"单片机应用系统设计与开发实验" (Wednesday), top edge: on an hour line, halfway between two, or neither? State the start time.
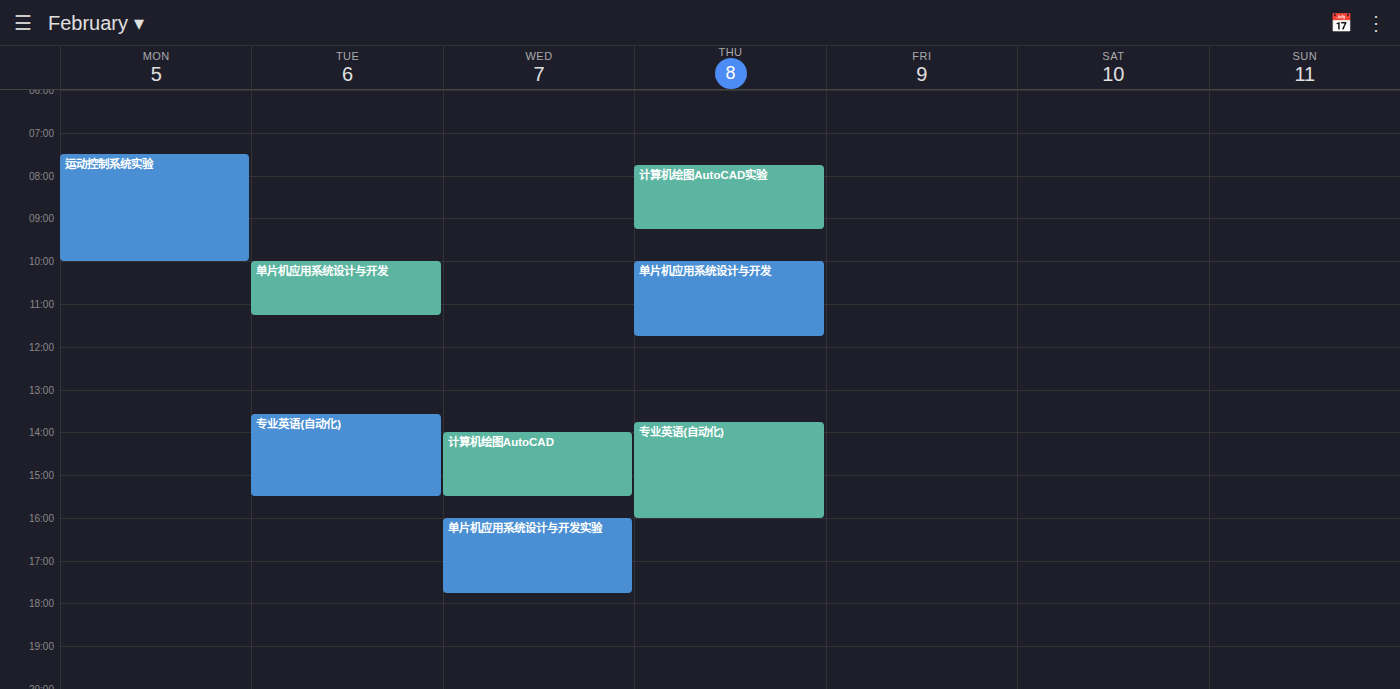
4:00 PM -- exactly on the 4 PM line.